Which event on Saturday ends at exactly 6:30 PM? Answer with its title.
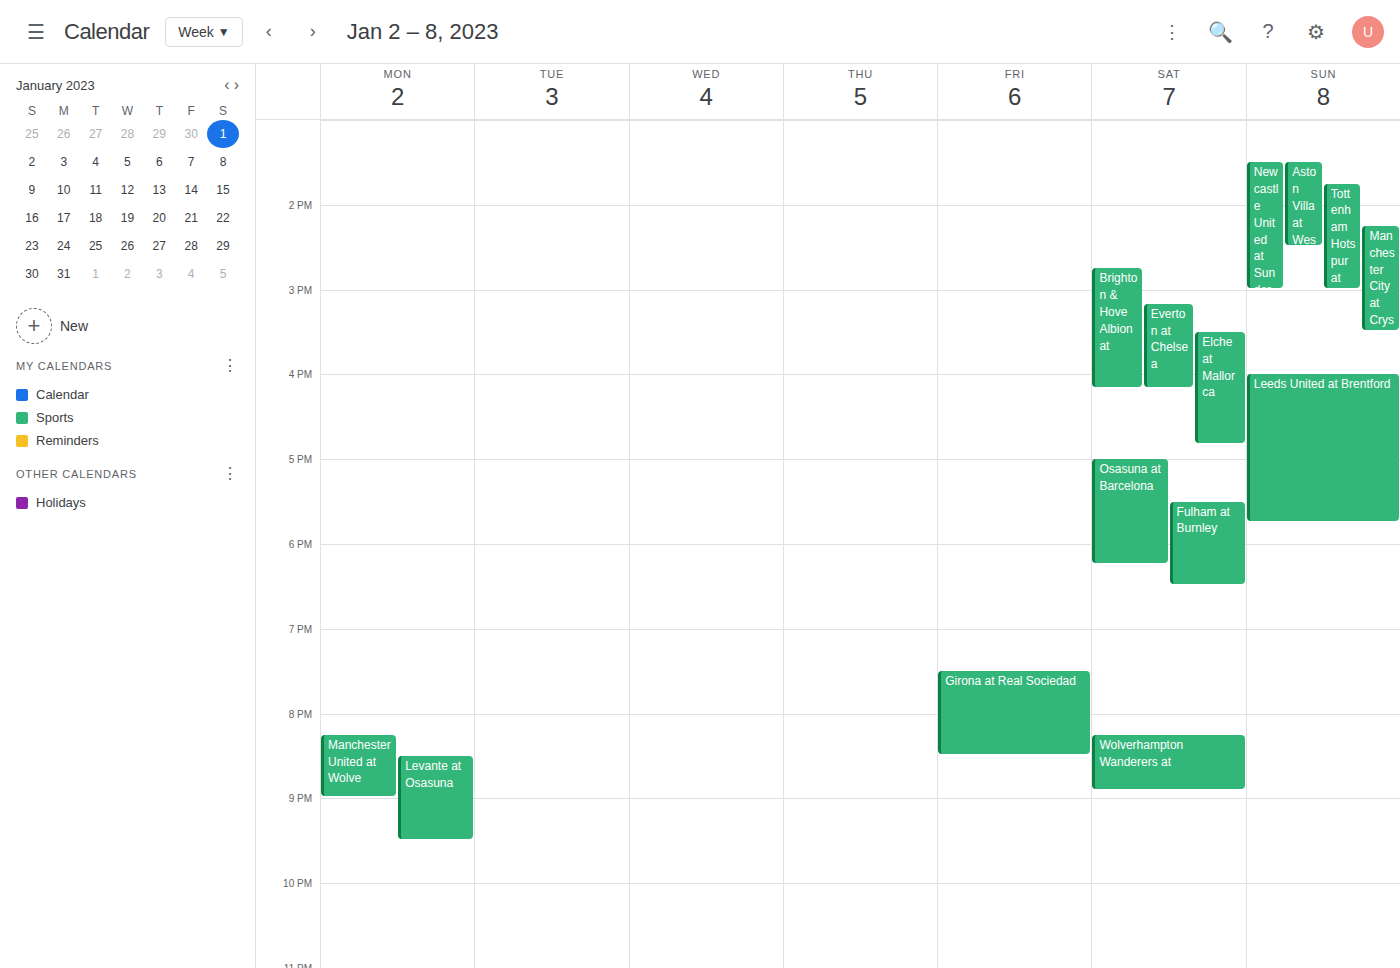
"Fulham at Burnley"